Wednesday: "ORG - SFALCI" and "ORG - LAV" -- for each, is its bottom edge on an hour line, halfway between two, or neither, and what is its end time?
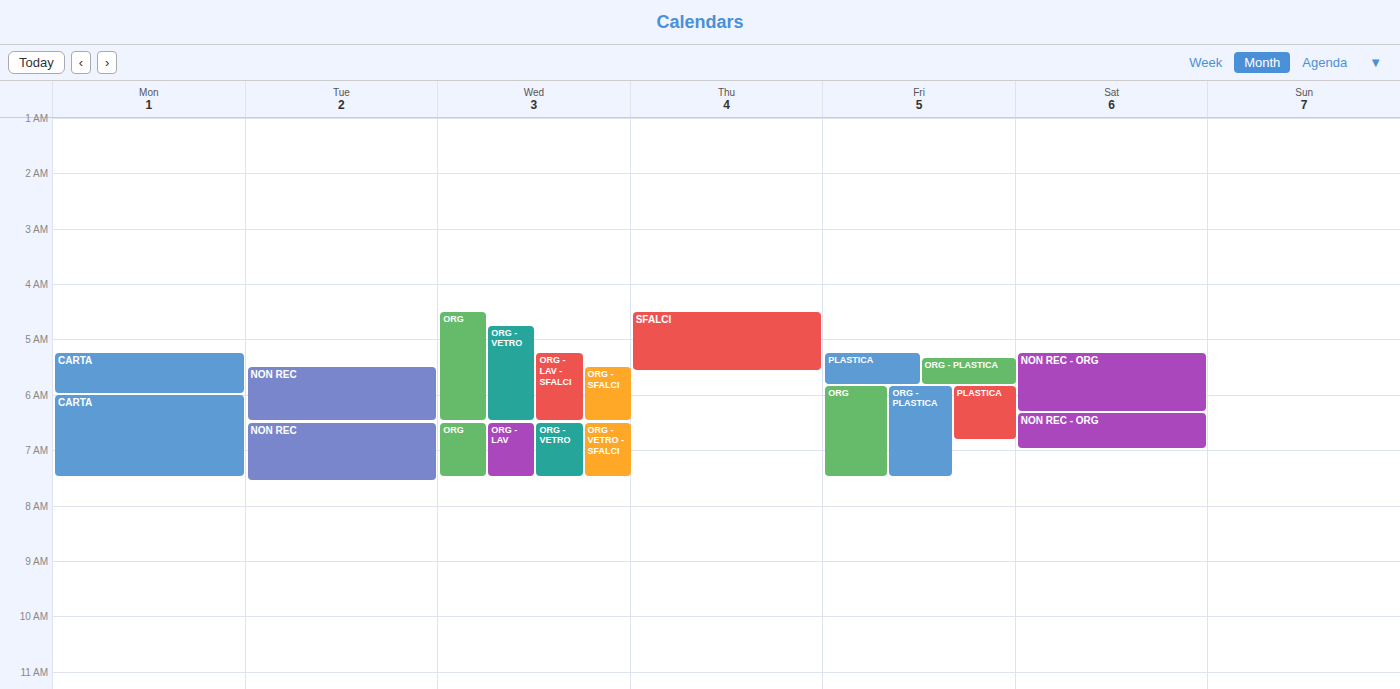
"ORG - SFALCI": 6:30 AM, halfway between the 6 AM and 7 AM lines. "ORG - LAV": 7:30 AM, halfway between the 7 AM and 8 AM lines.